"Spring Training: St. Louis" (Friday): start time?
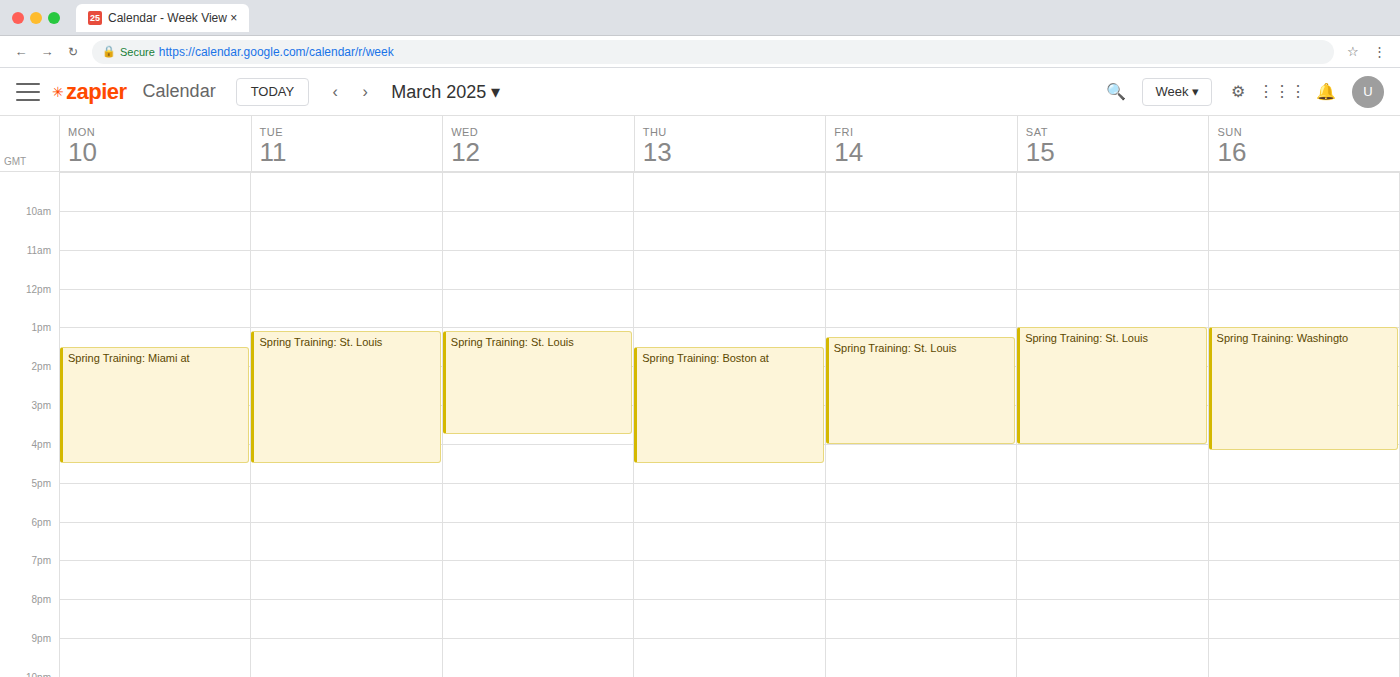
13:15